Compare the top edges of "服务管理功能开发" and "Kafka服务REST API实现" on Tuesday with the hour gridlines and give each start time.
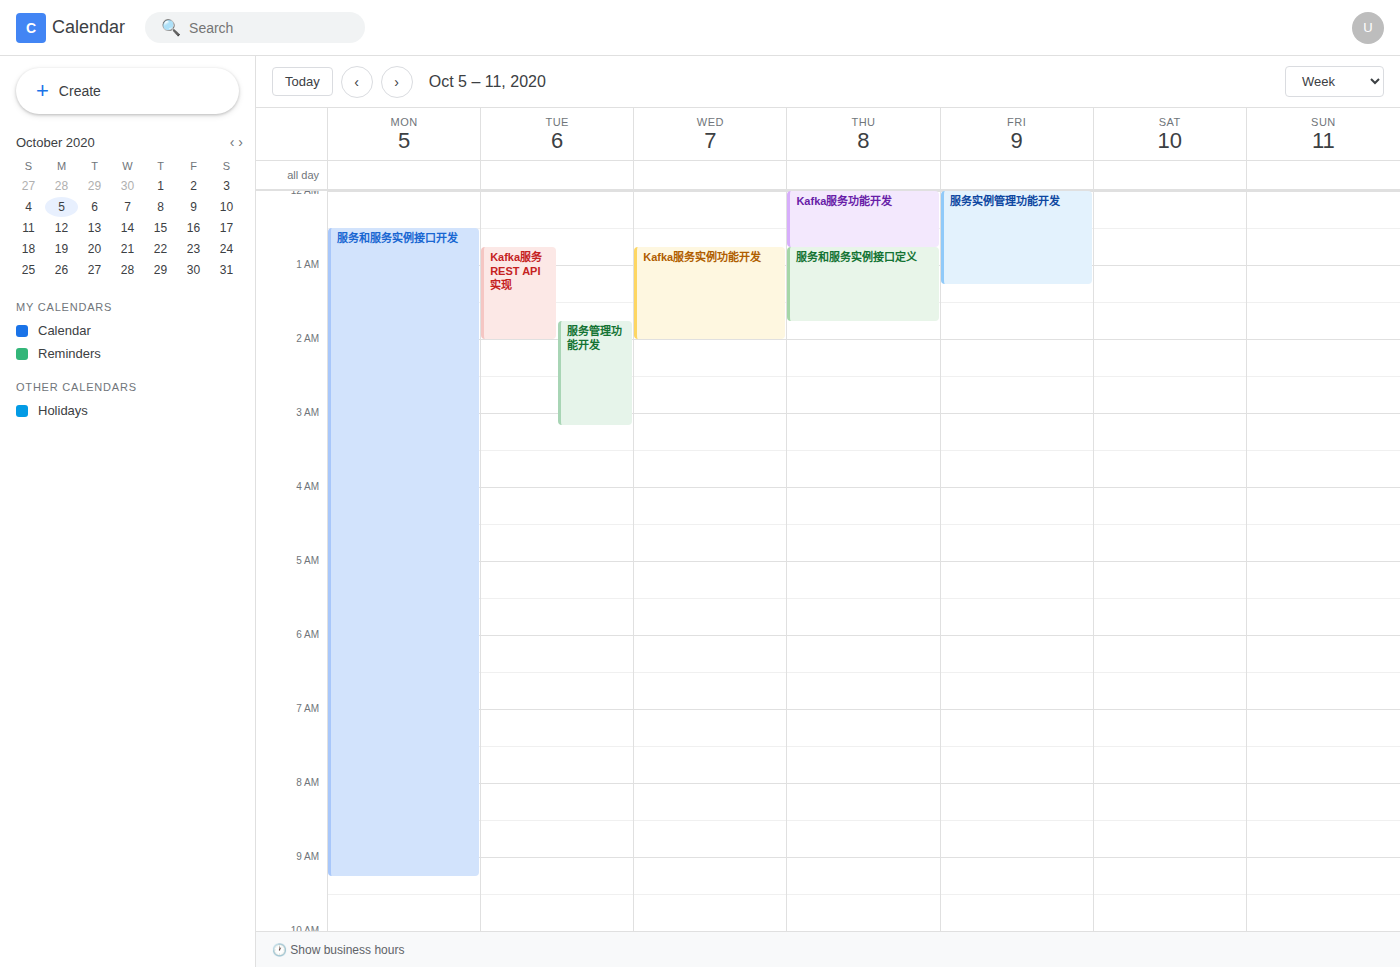
"服务管理功能开发": 01:45, neither: three quarters of the way from the 01:00 line to the 02:00 line. "Kafka服务REST API实现": 00:45, neither: three quarters of the way from the 00:00 line to the 01:00 line.